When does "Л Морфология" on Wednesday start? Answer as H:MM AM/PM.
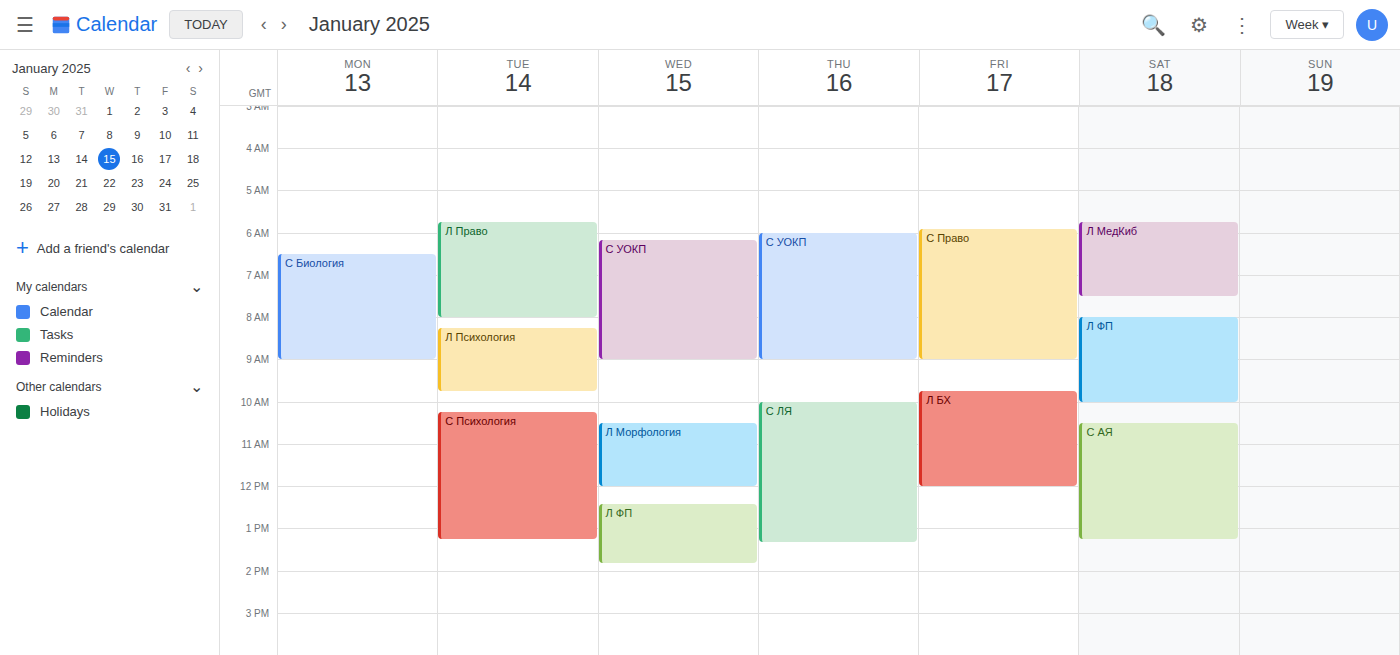
10:30 AM